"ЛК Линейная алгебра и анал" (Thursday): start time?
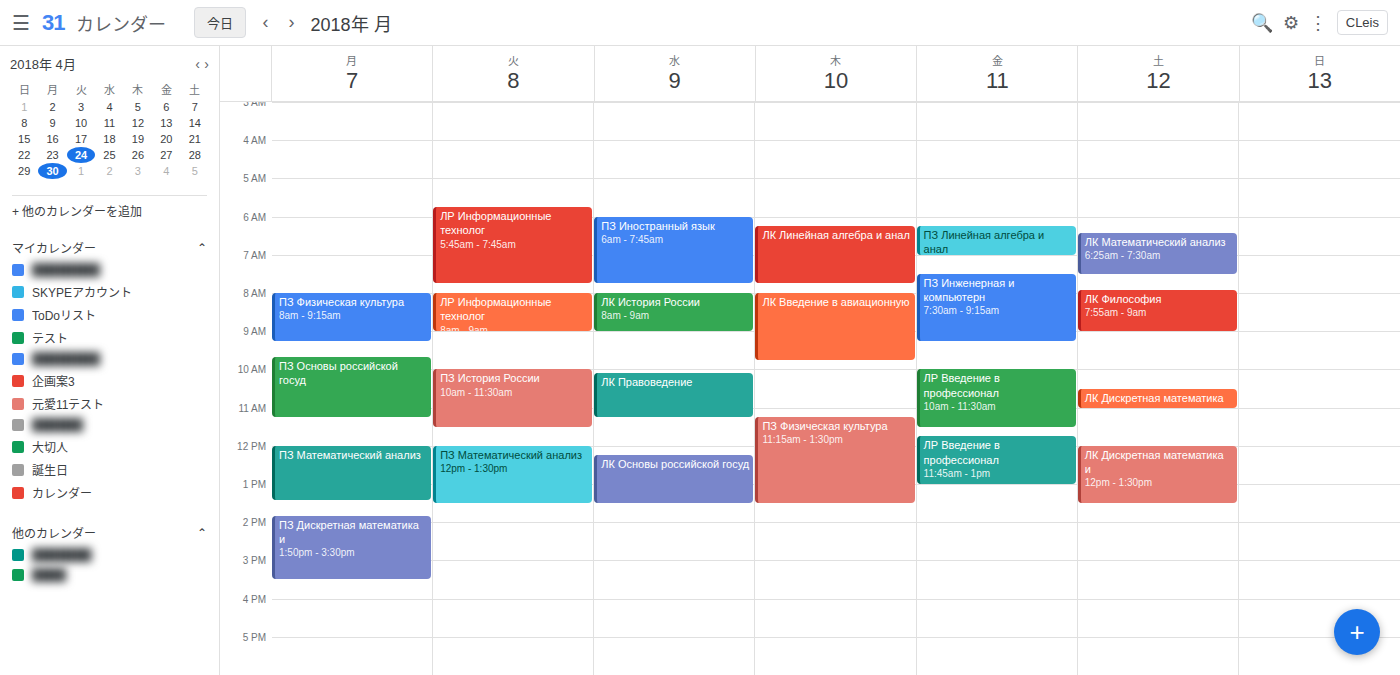
6:15 AM